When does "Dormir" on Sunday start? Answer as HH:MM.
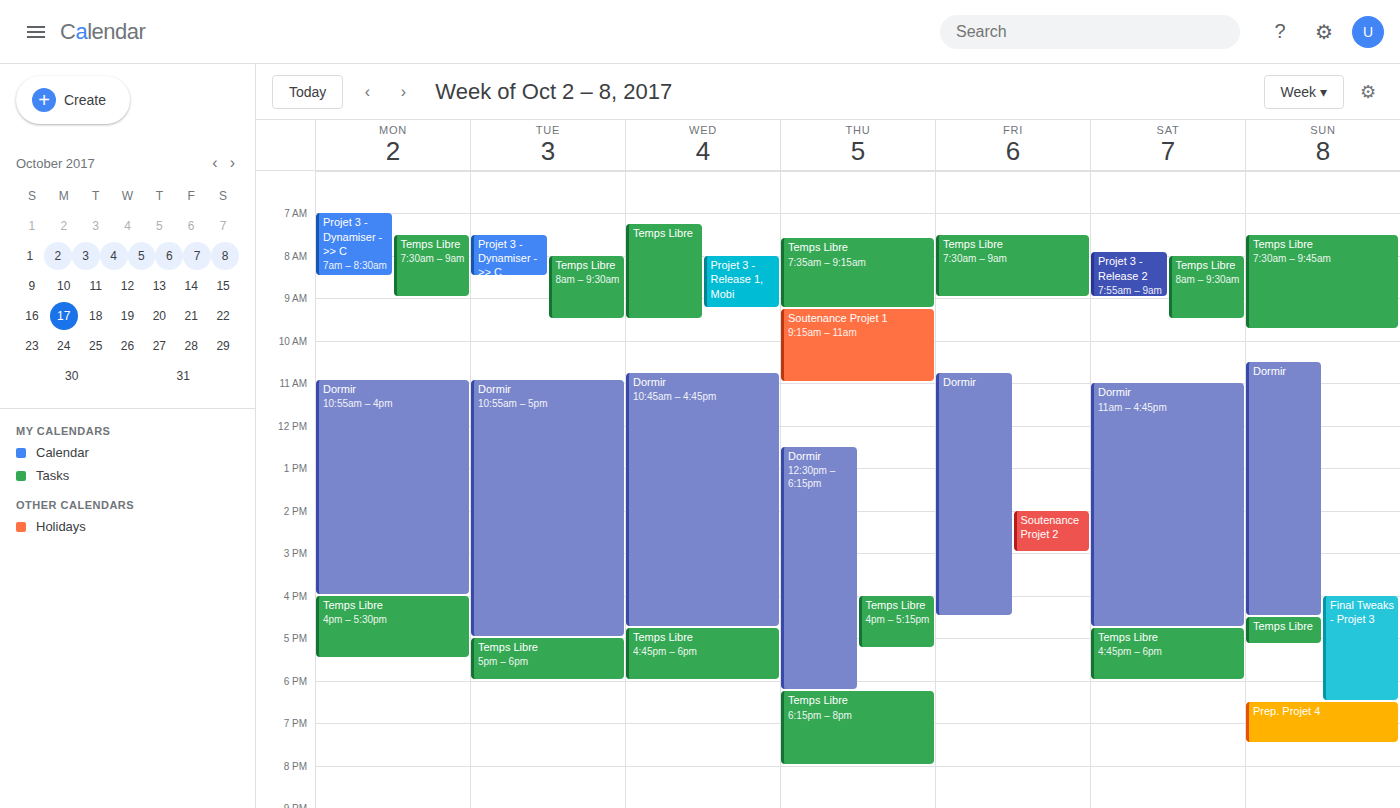
10:30